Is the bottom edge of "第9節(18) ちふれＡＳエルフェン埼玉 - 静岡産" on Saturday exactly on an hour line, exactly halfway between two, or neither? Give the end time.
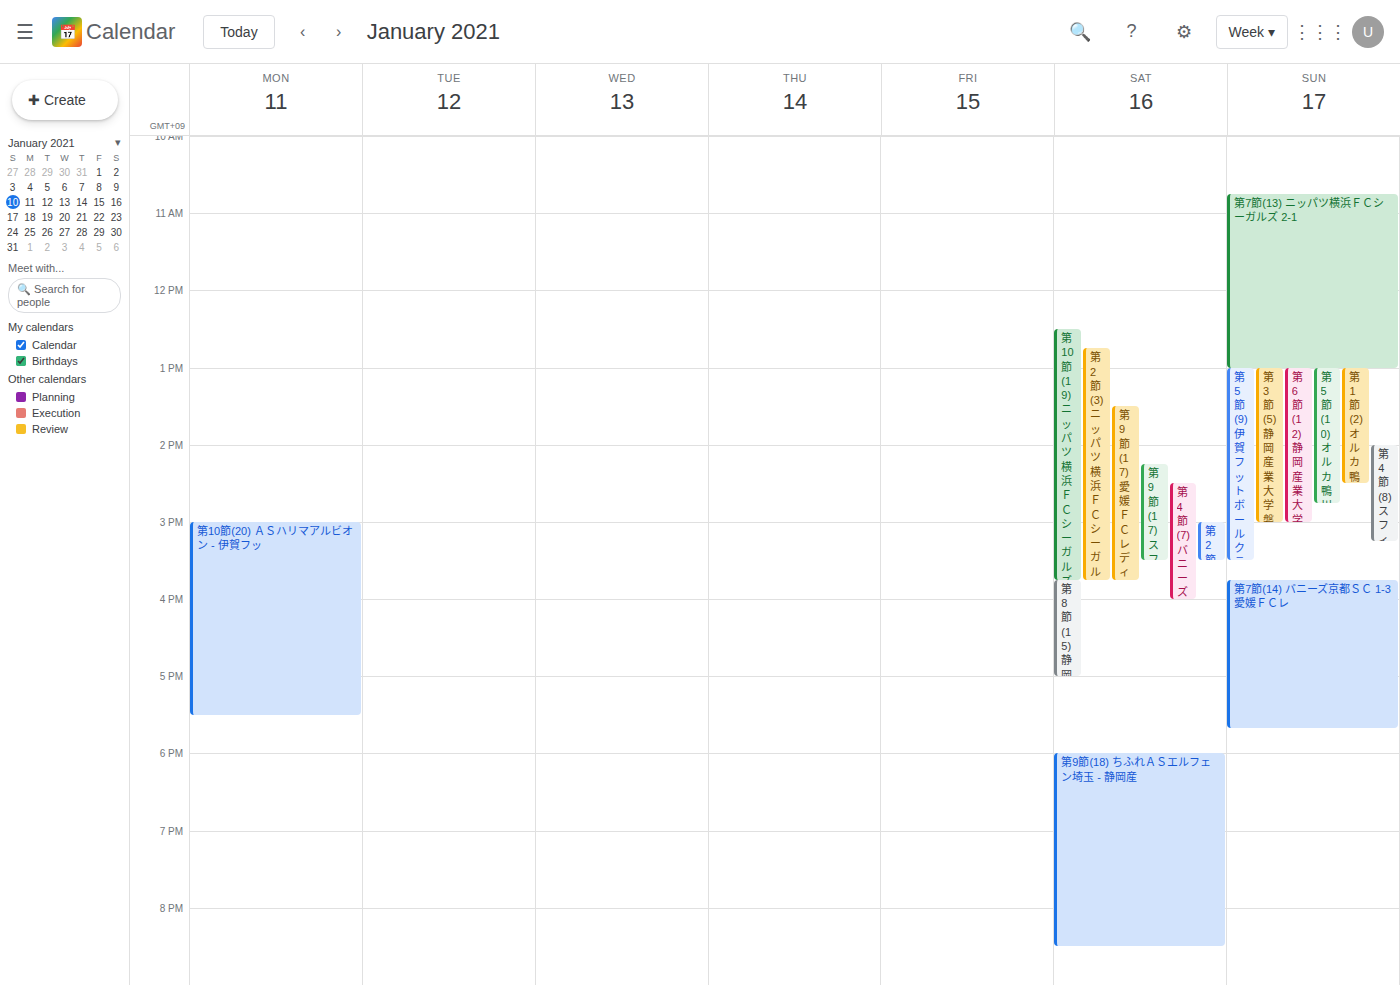
20:30 -- halfway between the 20:00 and 21:00 lines.